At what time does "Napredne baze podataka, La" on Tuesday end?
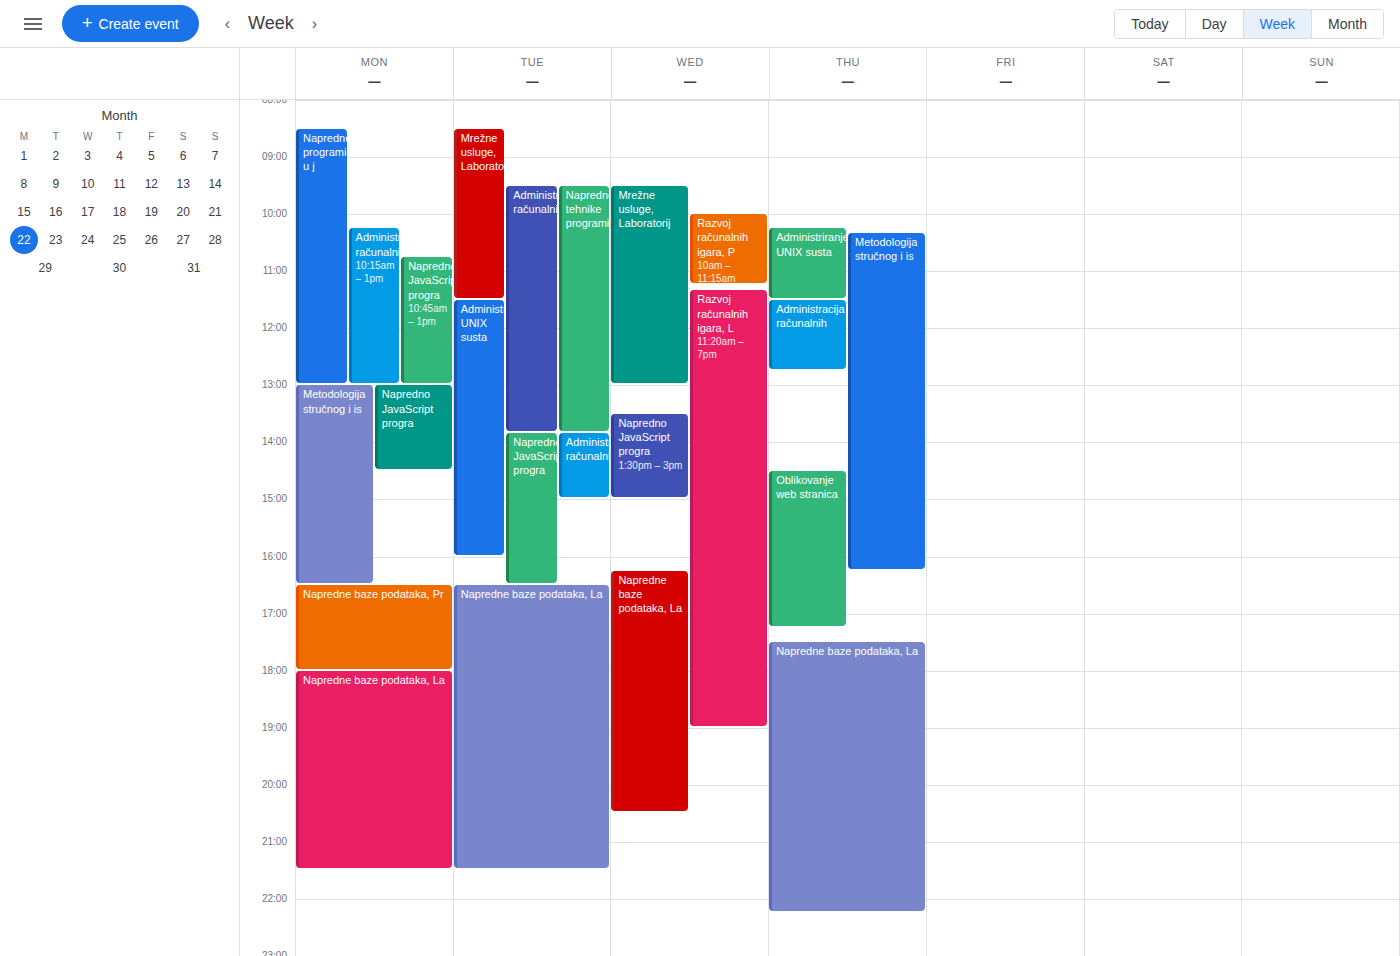
9:30 PM